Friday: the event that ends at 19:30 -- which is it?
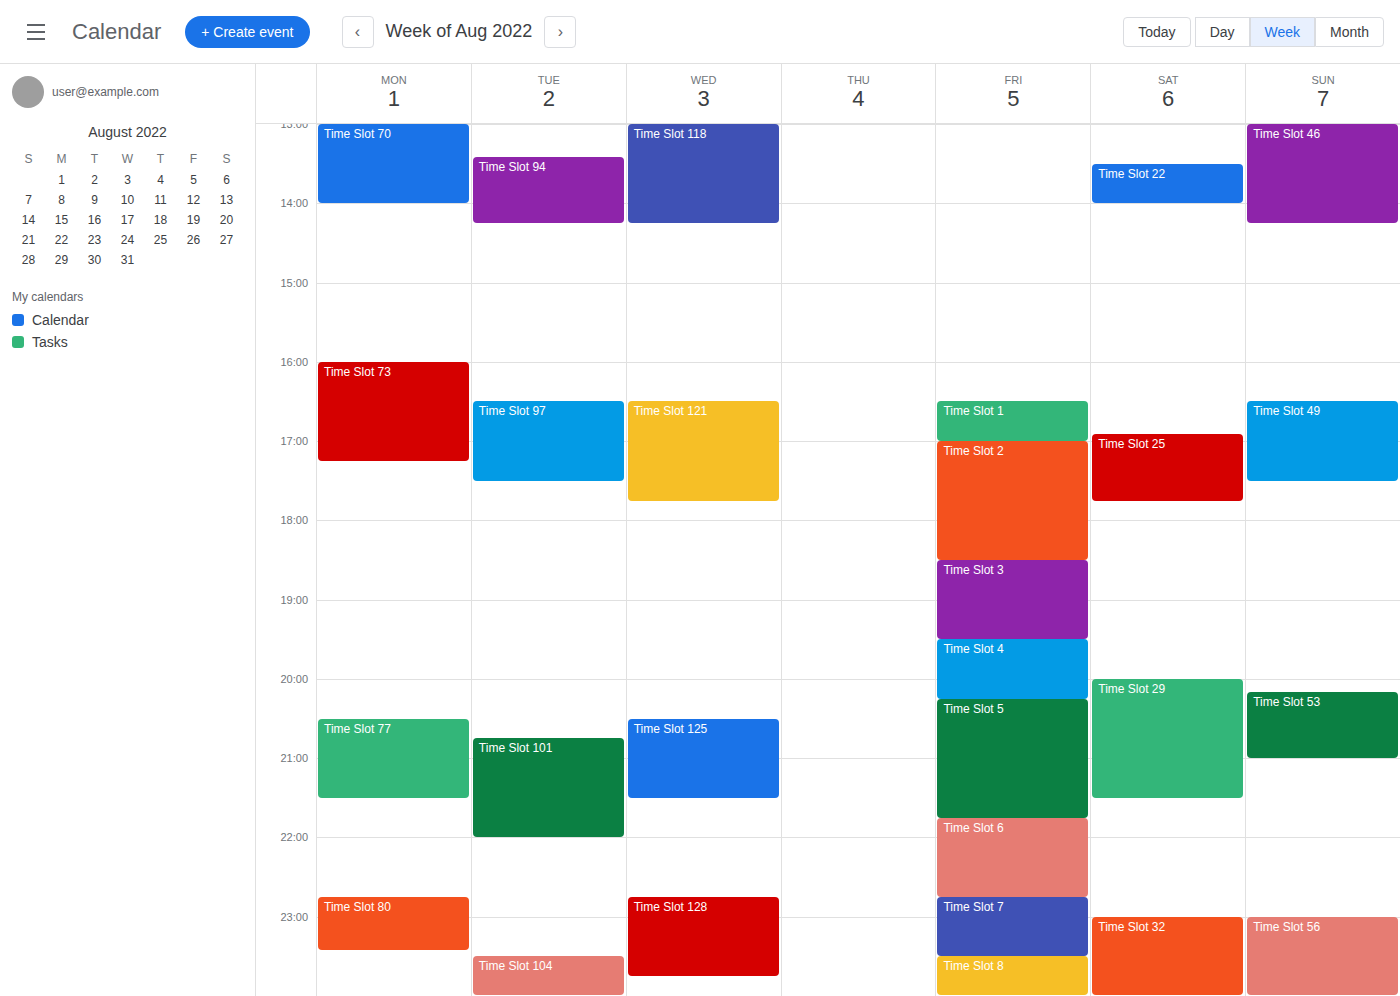
"Time Slot 3"